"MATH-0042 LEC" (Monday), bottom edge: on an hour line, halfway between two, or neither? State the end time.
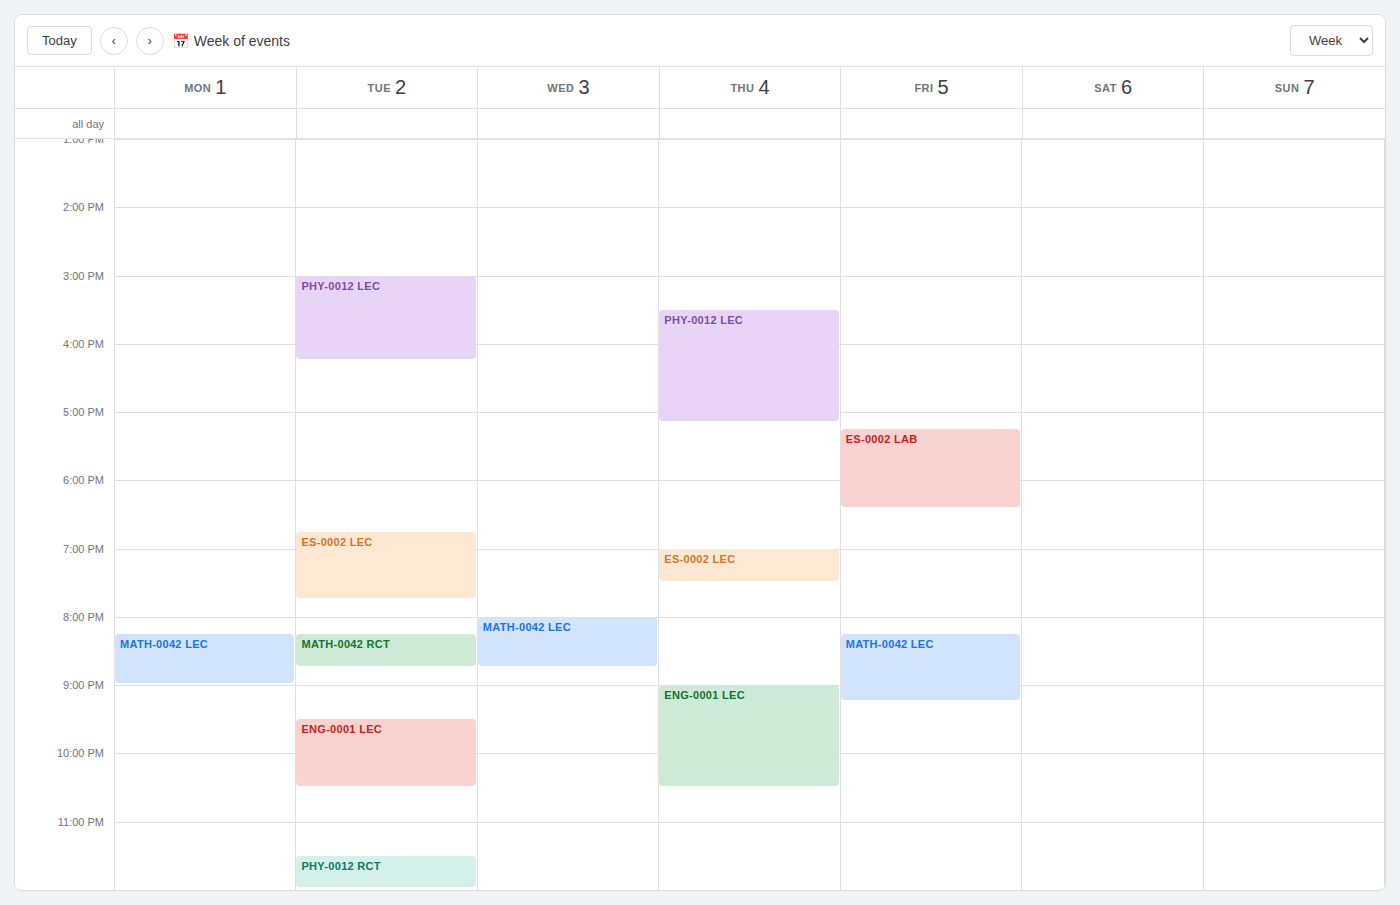
9:00 PM -- exactly on the 9 PM line.